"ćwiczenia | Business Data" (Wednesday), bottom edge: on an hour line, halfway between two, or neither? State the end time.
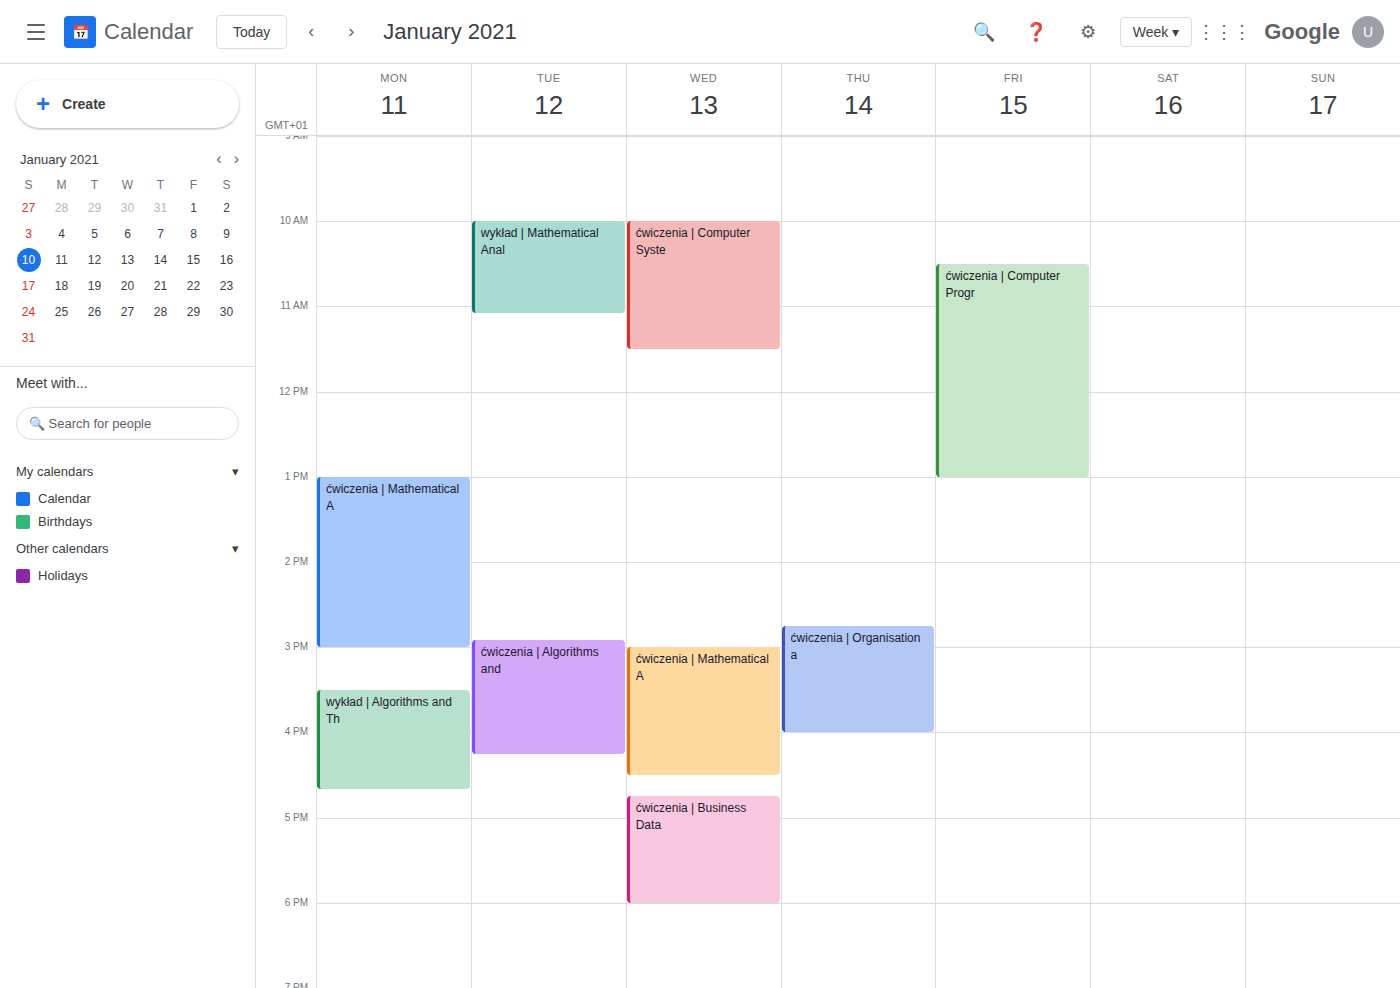
6:00 PM -- exactly on the 6 PM line.